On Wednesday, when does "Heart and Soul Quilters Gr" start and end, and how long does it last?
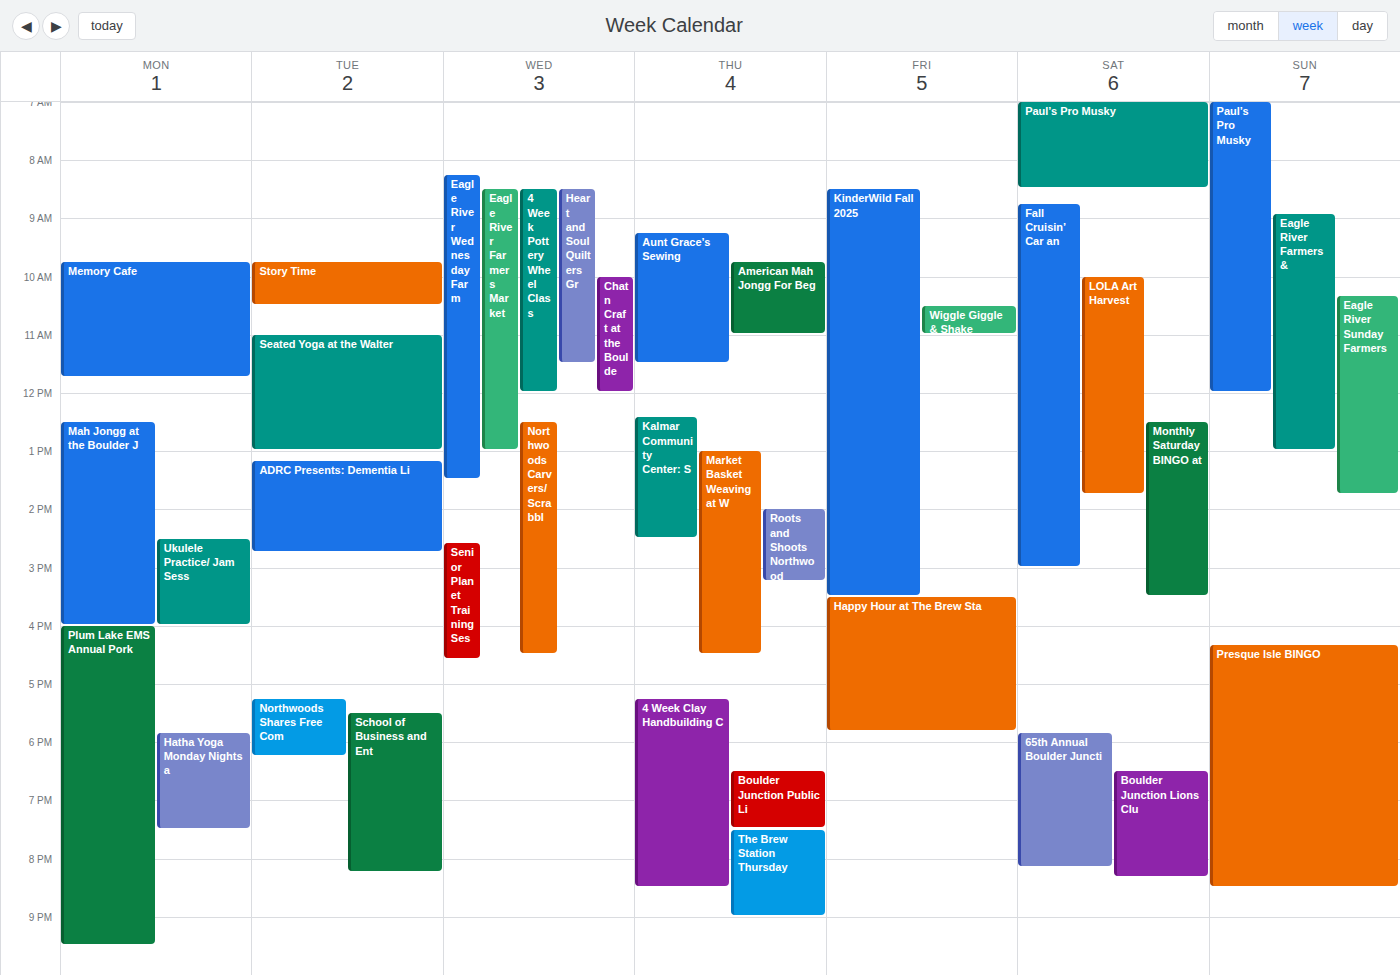
8:30 AM to 11:30 AM, 3 hours